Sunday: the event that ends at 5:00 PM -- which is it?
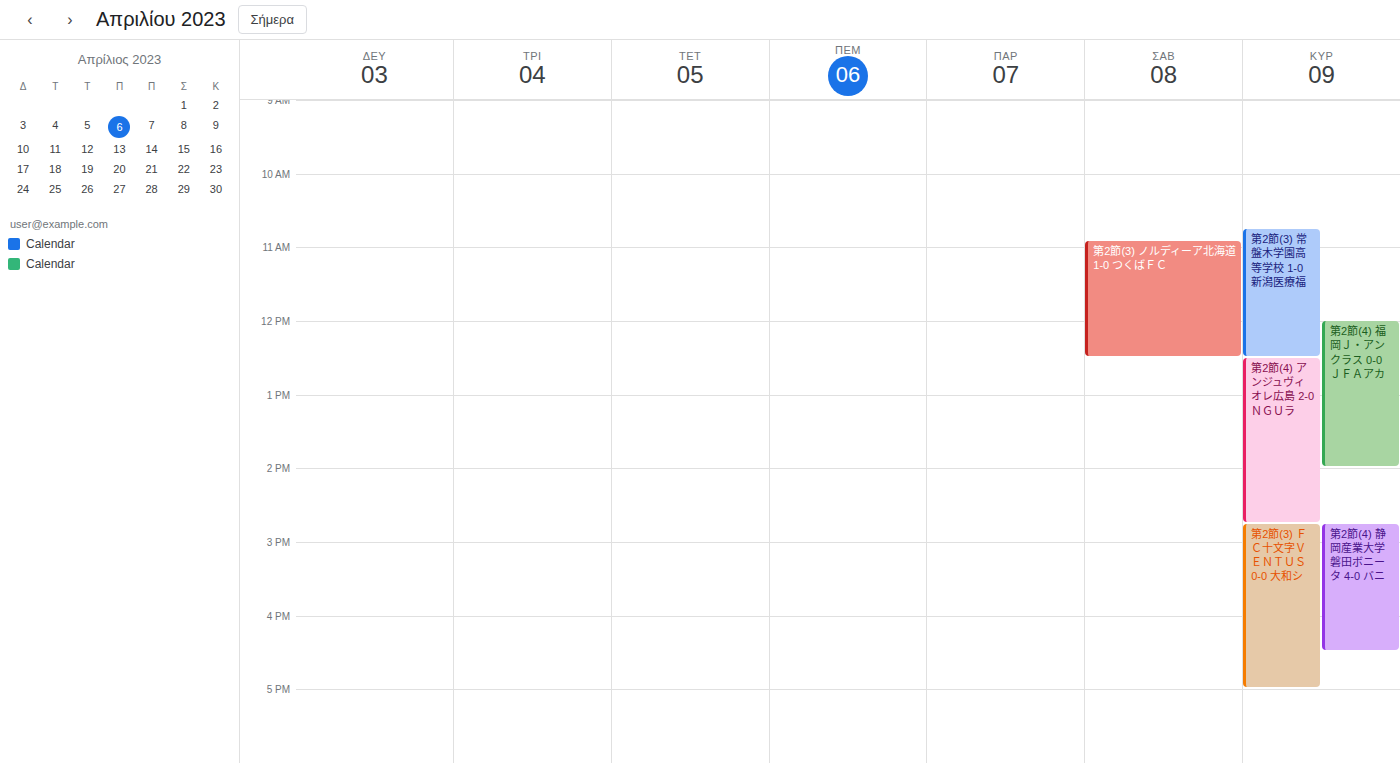
"第2節(3) ＦＣ十文字ＶＥＮＴＵＳ 0-0 大和シ"